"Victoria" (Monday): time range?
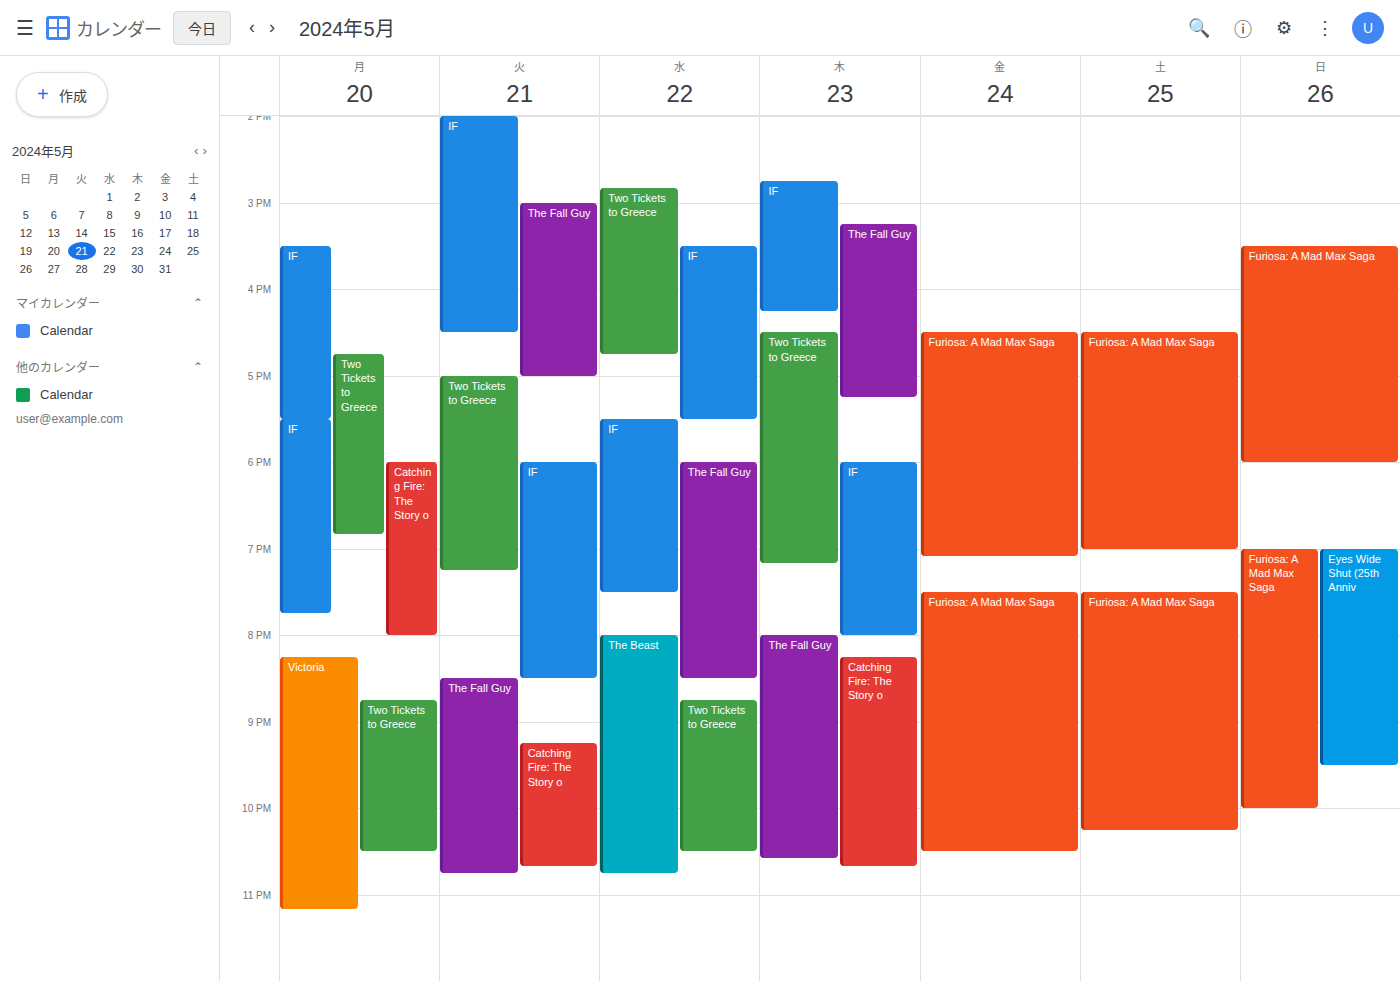
8:15 PM to 11:10 PM